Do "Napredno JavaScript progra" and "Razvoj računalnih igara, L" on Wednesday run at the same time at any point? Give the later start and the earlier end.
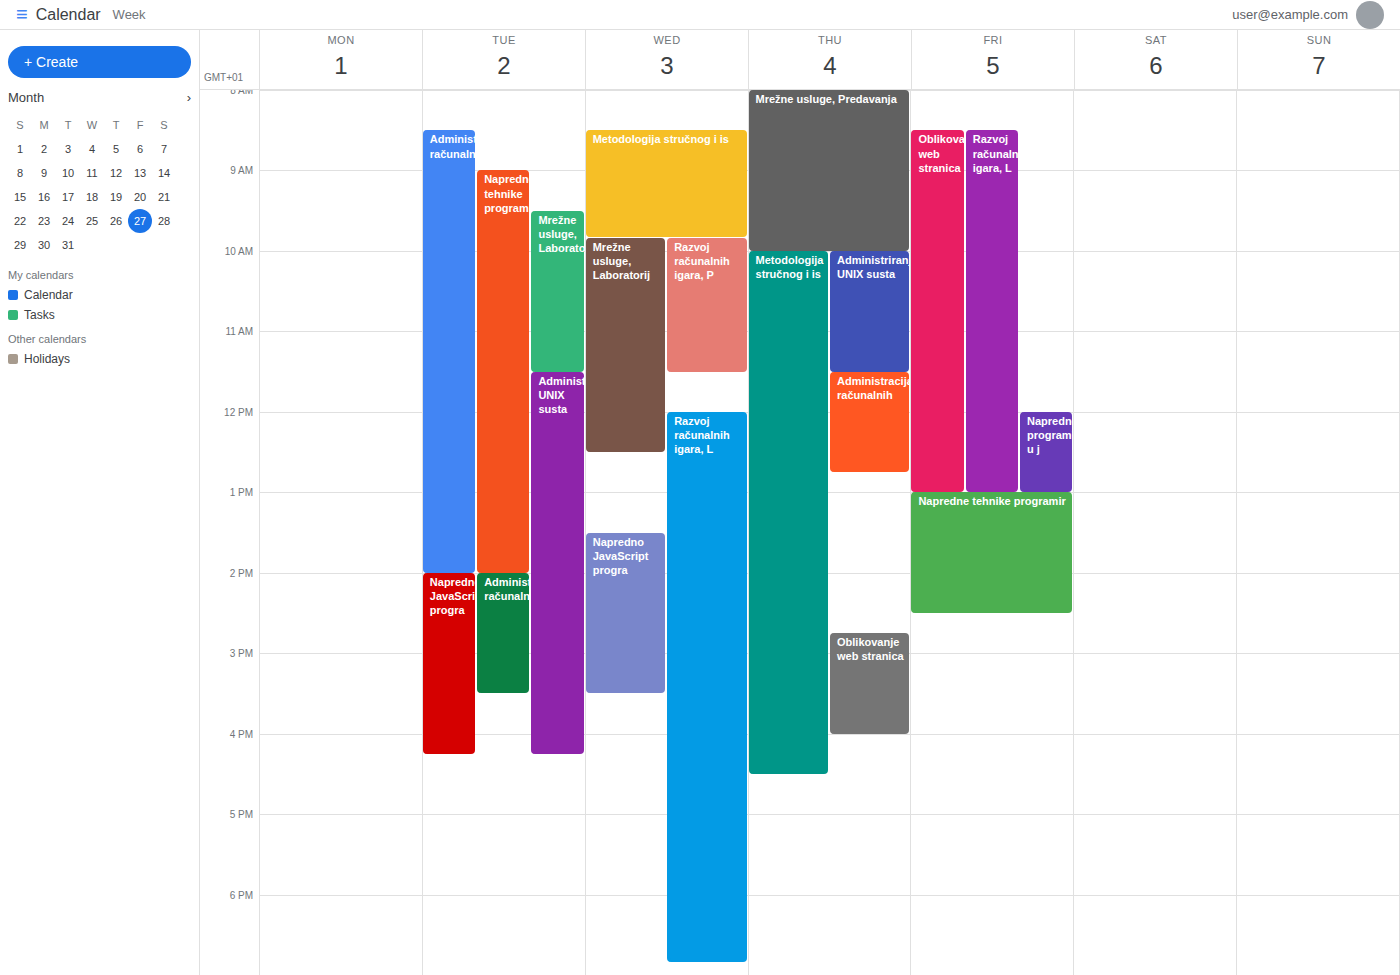
"Napredno JavaScript progra" runs 1:30 PM to 3:30 PM, inside "Razvoj računalnih igara, L" -- they overlap.